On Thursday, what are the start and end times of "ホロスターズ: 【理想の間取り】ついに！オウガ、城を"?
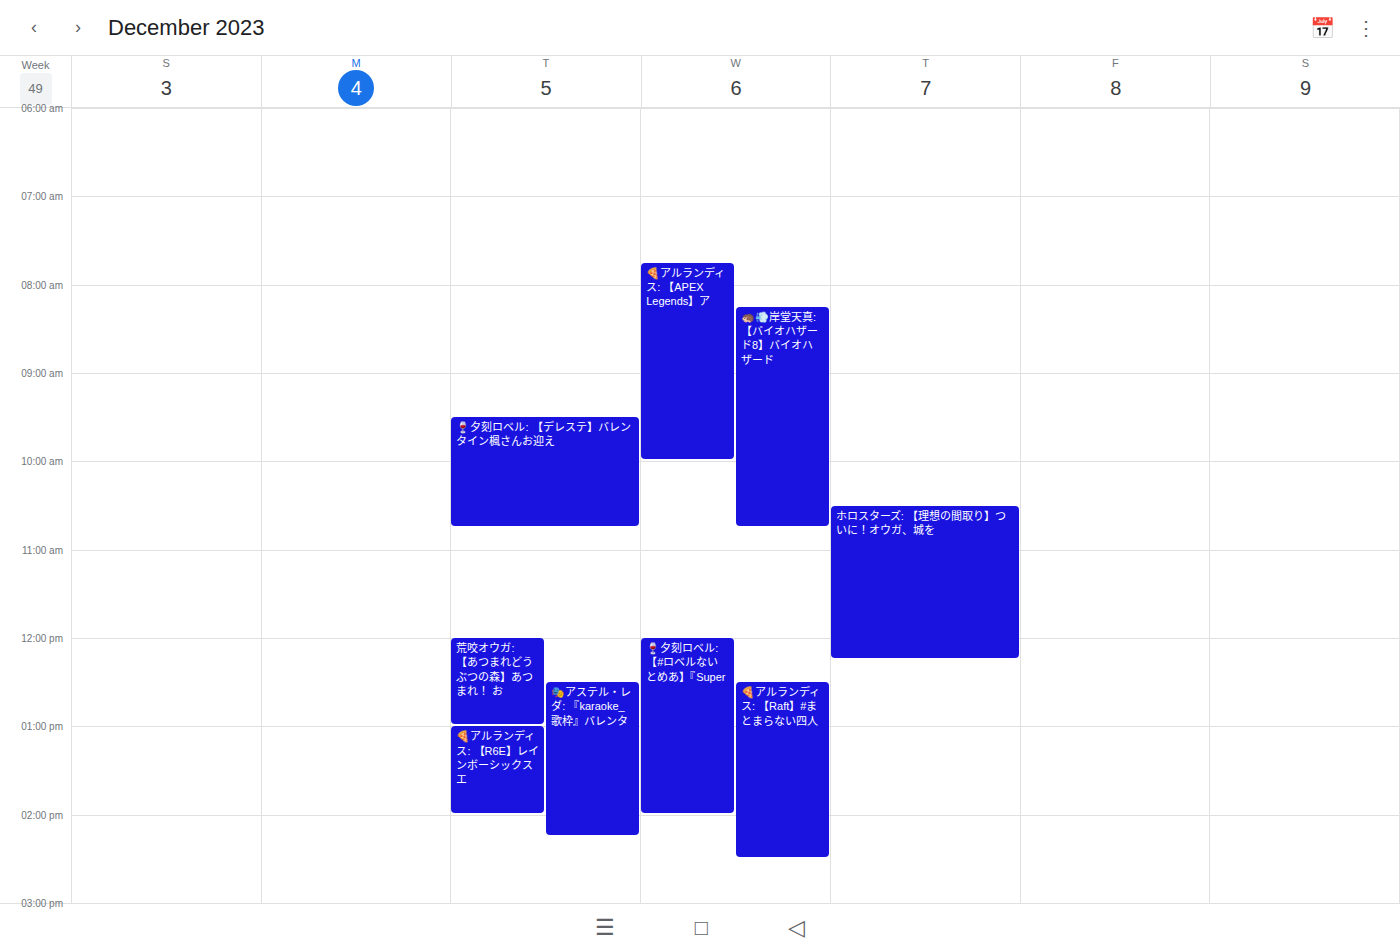
10:30 AM to 12:15 PM